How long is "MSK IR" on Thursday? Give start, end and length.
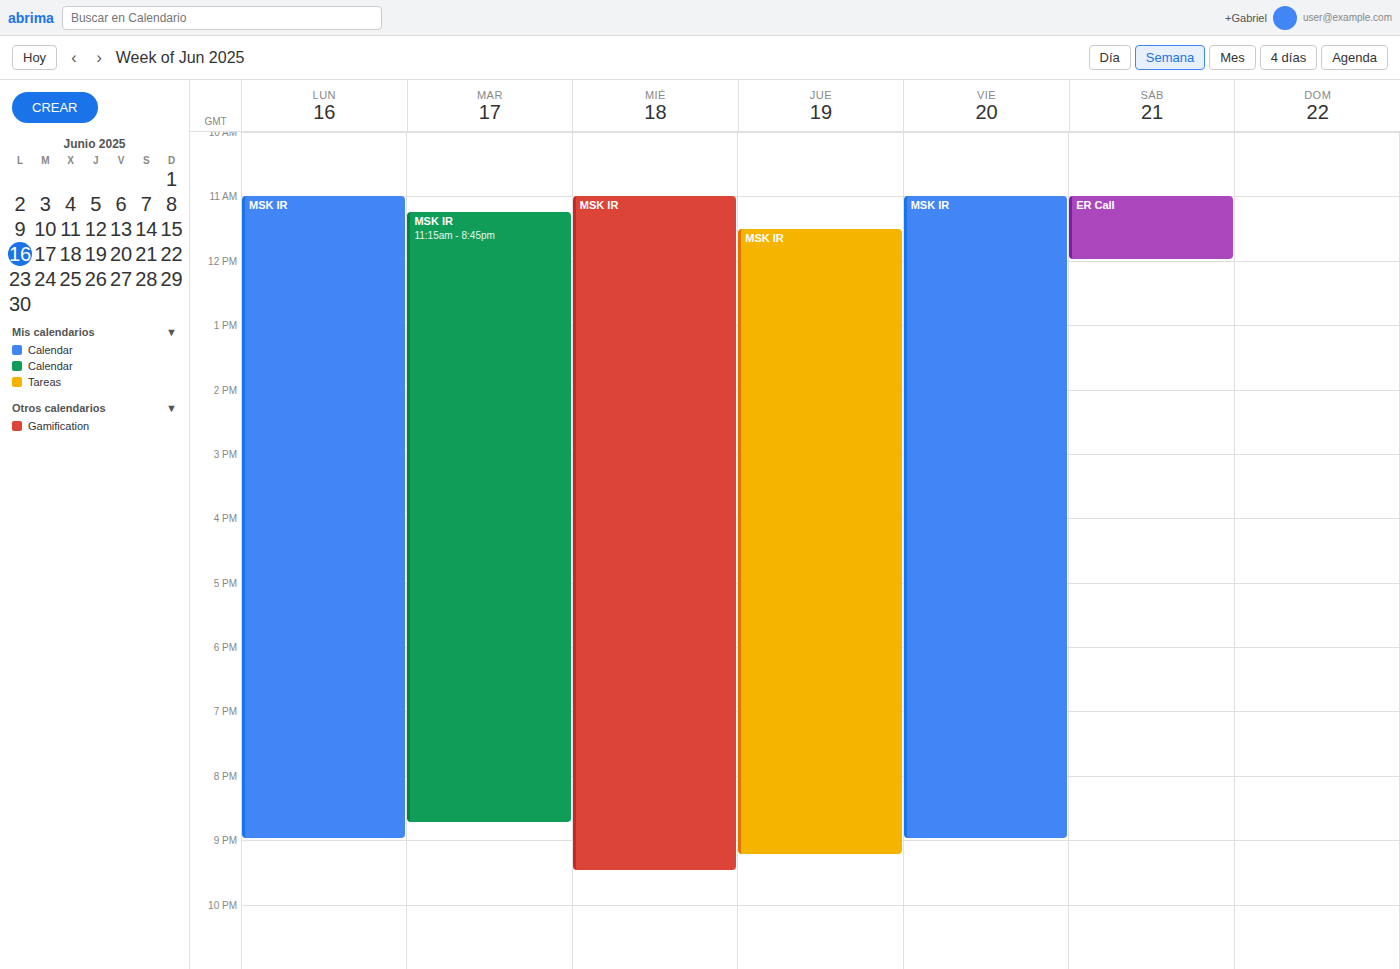
11:30 AM to 9:15 PM, 9 hours 45 minutes